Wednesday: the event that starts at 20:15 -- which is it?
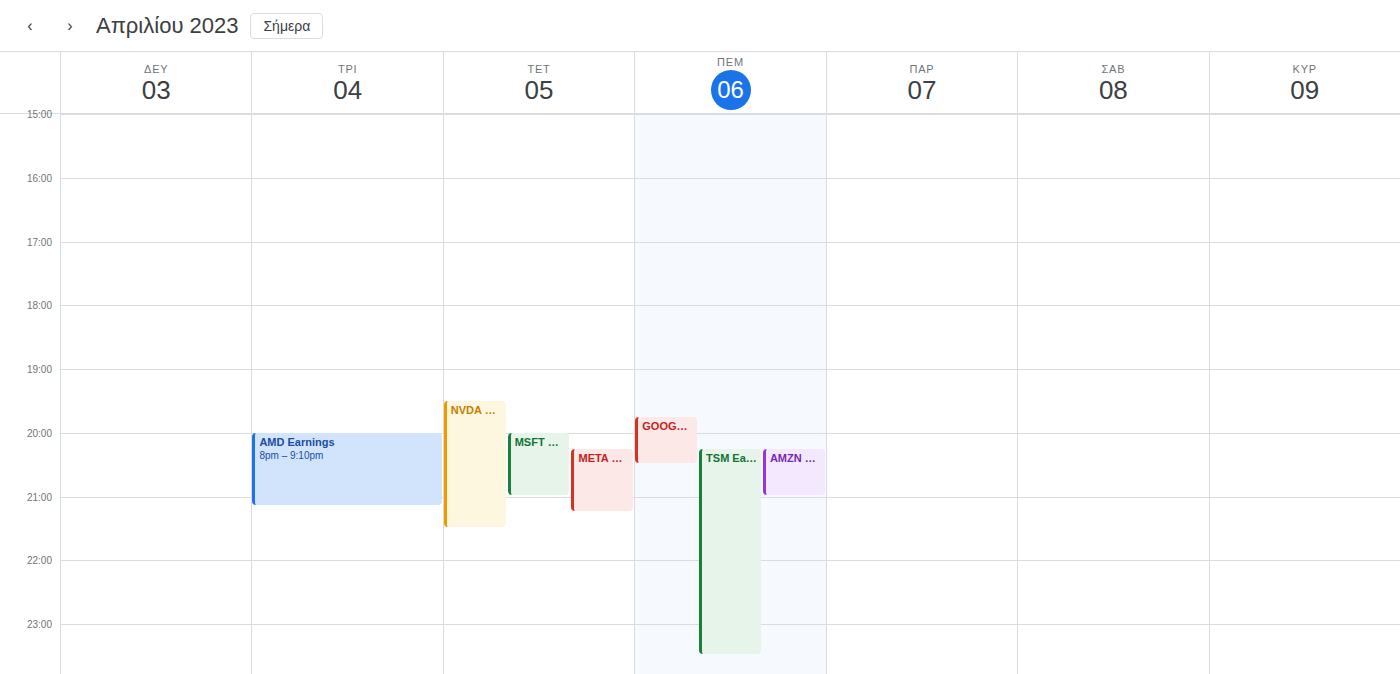
"META Earnings"